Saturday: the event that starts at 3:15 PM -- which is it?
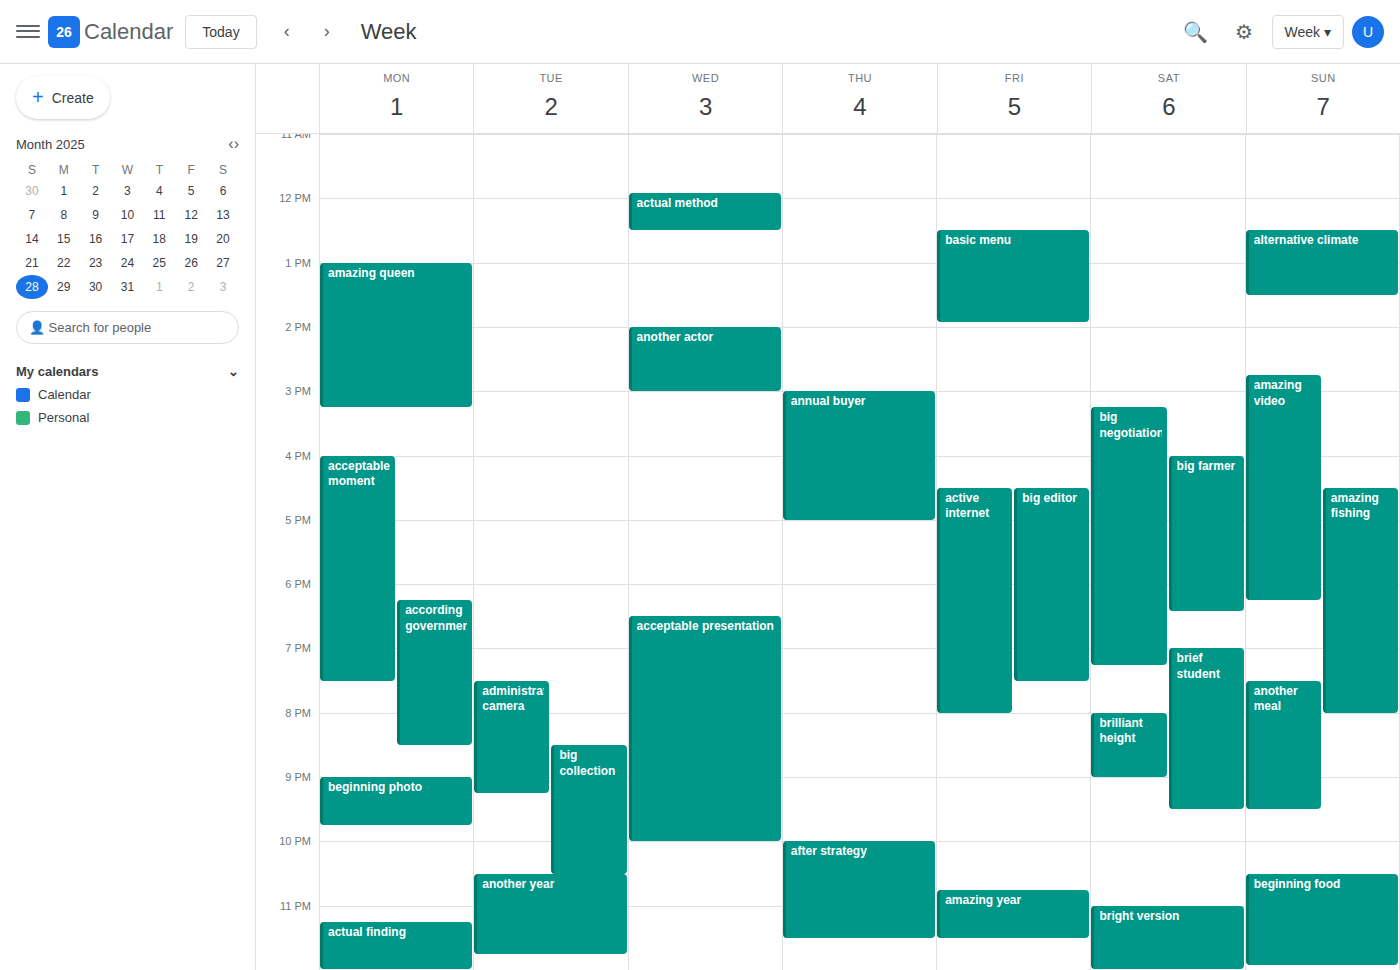
"big negotiation"